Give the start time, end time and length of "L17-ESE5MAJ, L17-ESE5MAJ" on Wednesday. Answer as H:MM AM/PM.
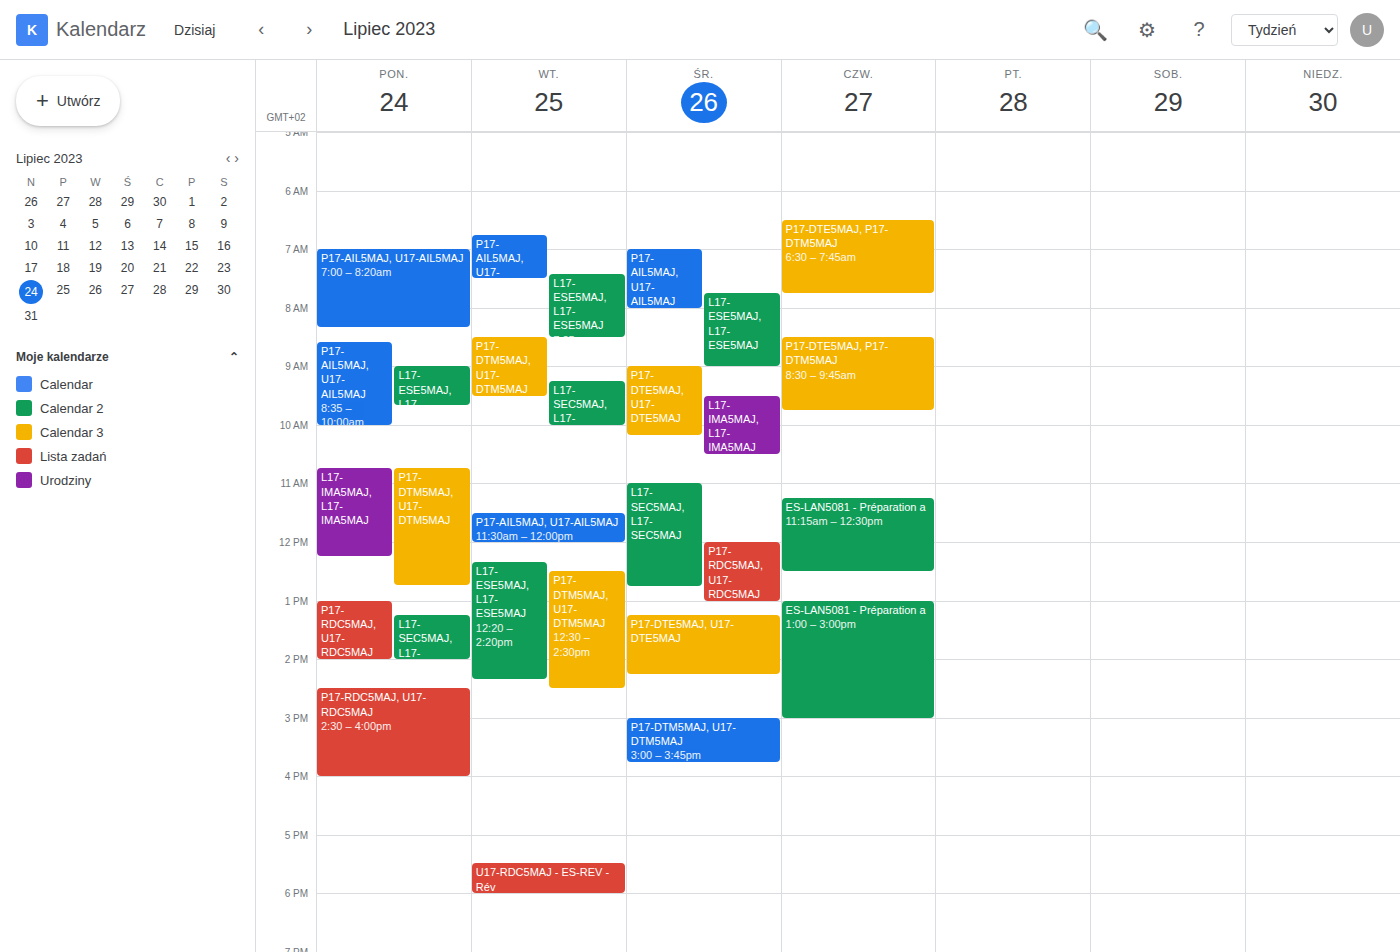
7:45 AM to 9:00 AM, 1 hour 15 minutes